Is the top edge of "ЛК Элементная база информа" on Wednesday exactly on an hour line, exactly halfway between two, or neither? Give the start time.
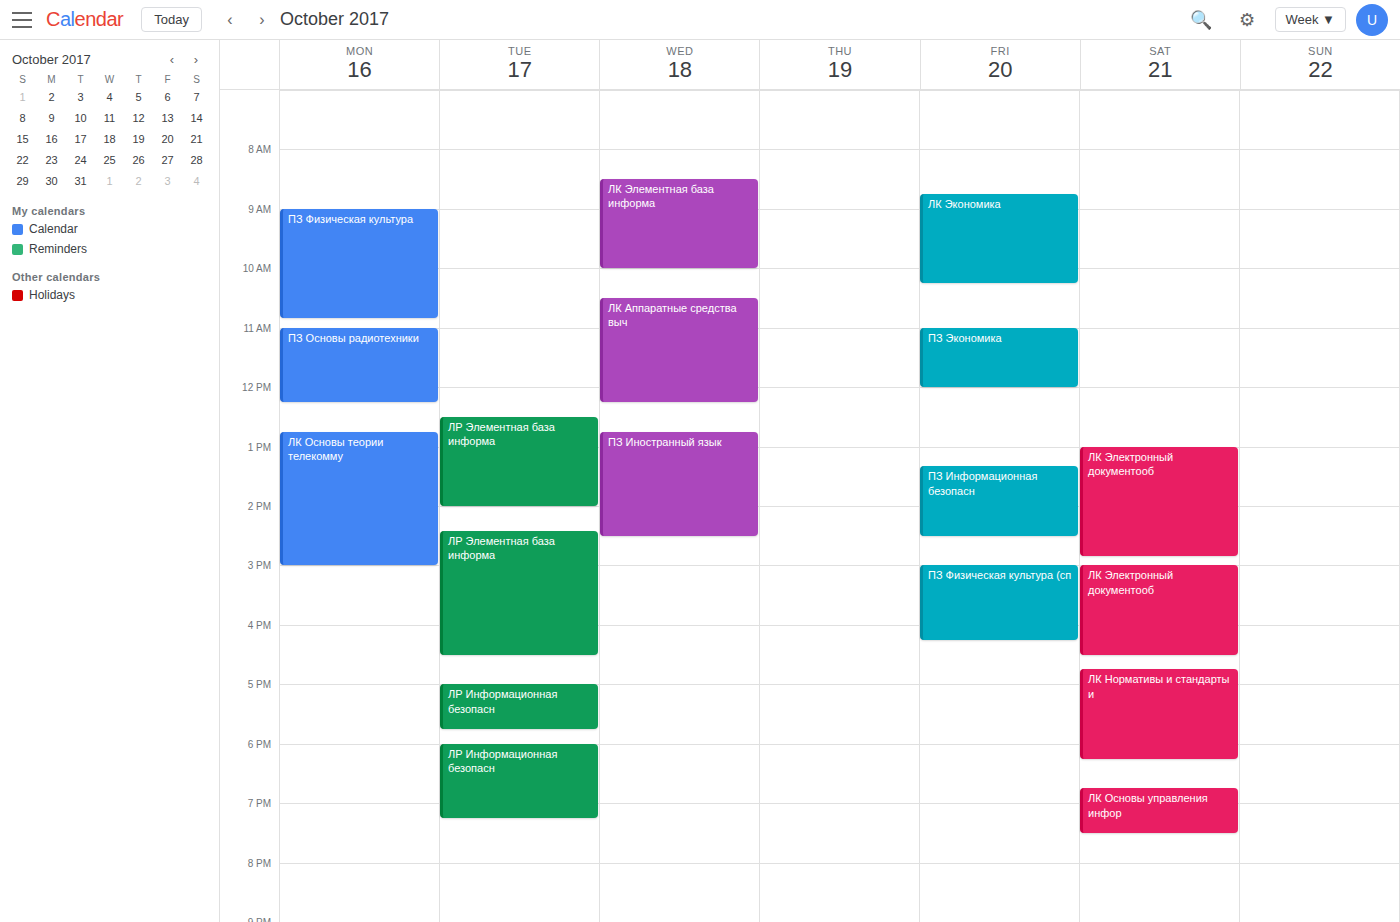
8:30 AM -- halfway between the 8 AM and 9 AM lines.